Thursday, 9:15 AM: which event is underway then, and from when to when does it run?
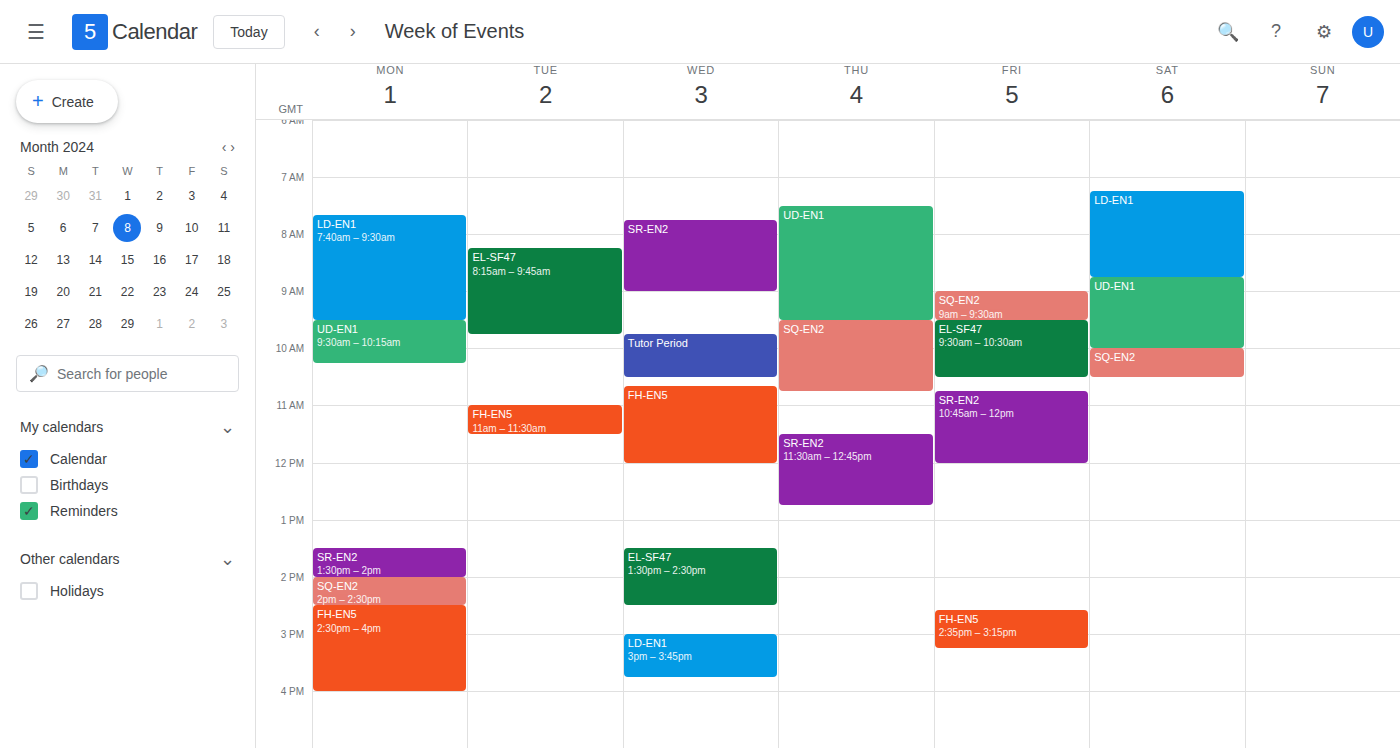
"UD-EN1", 7:30 AM to 9:30 AM